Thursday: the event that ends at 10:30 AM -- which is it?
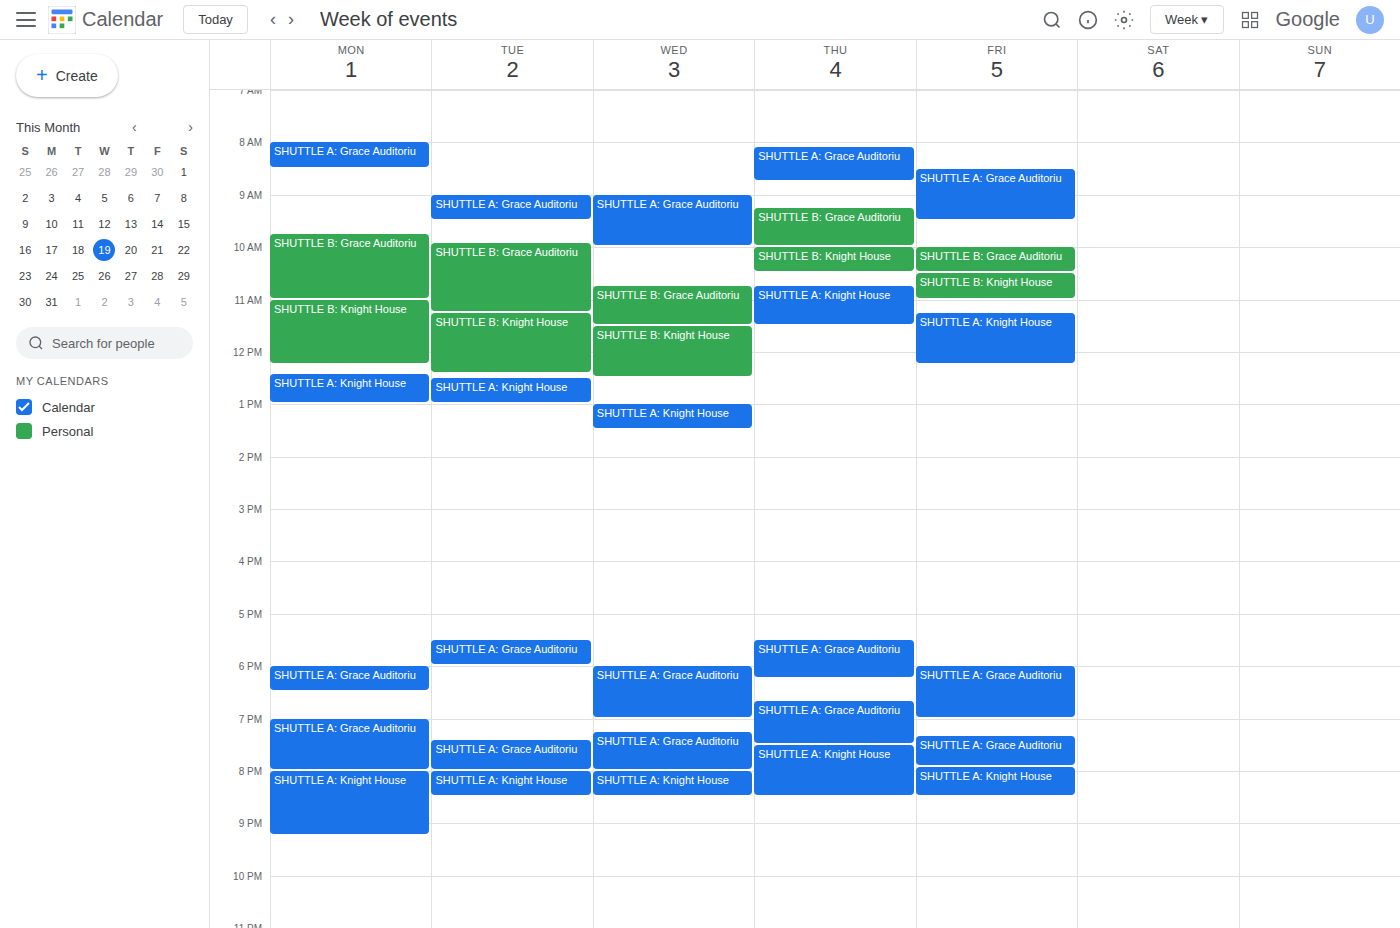
"SHUTTLE B: Knight House"